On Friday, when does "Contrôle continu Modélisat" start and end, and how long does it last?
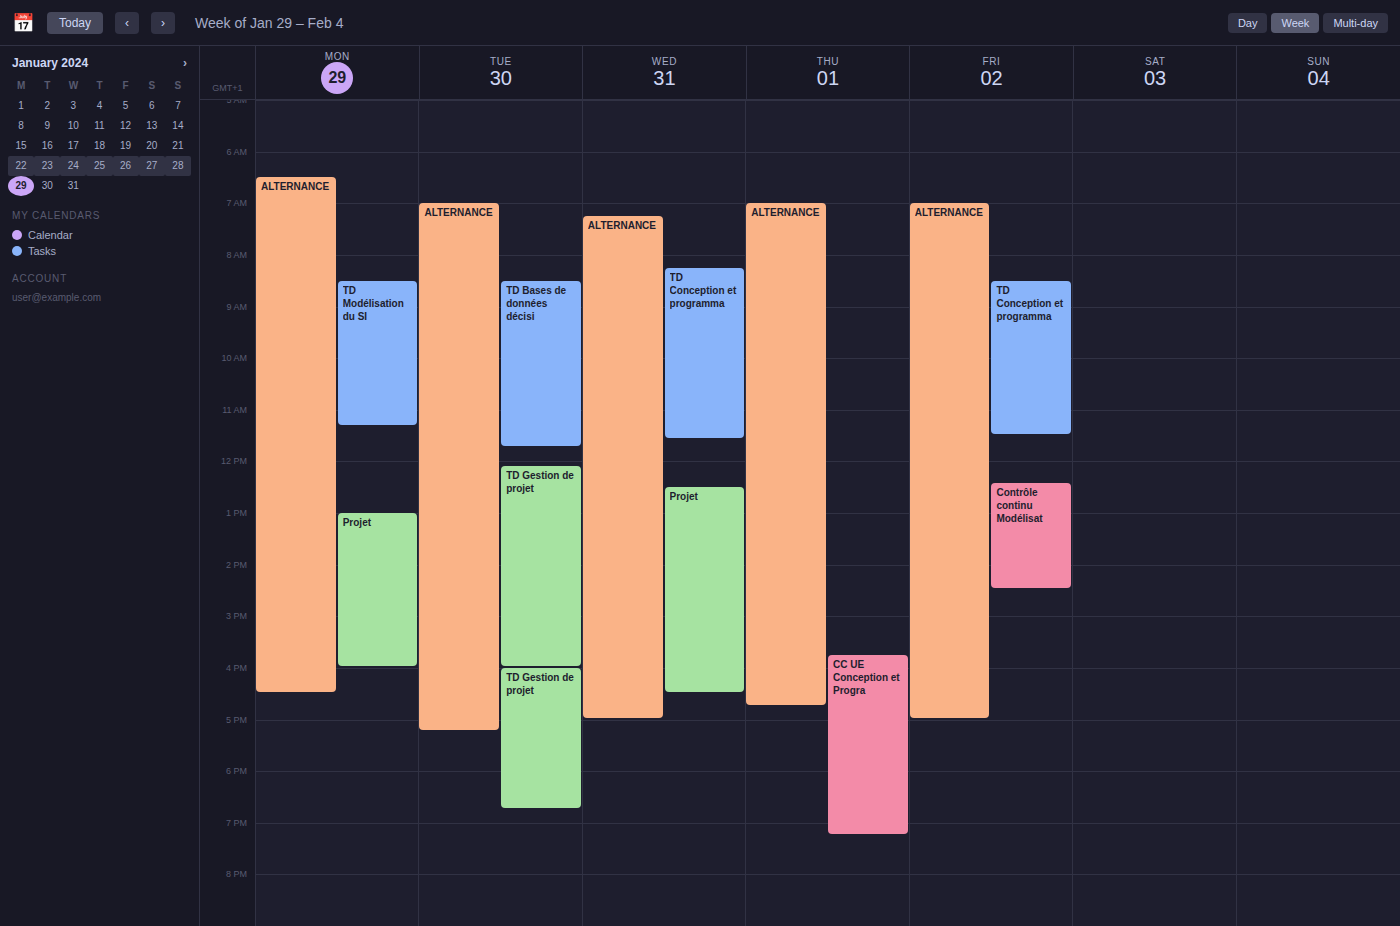
12:25 PM to 2:30 PM, 2 hours 5 minutes